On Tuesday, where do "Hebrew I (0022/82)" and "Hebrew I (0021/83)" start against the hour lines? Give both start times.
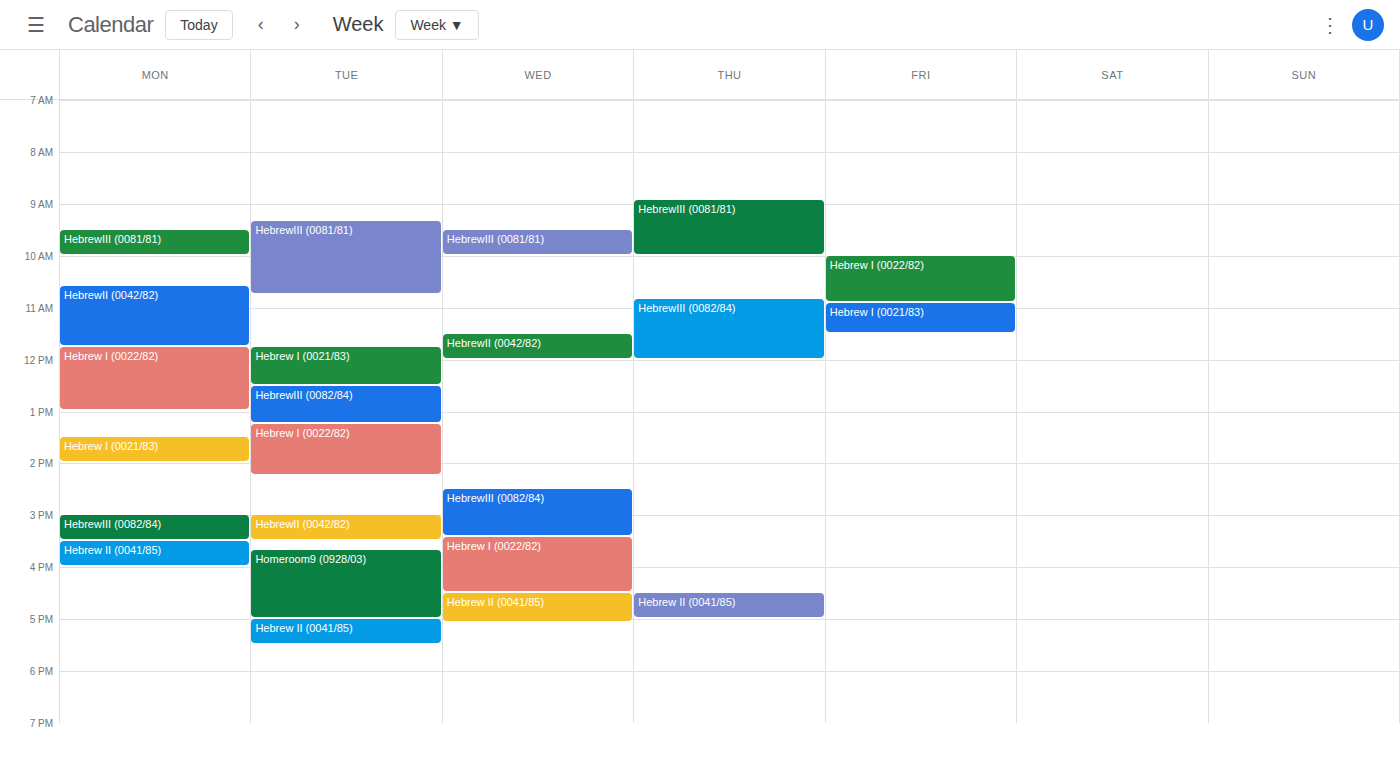
"Hebrew I (0022/82)": 1:15 PM, neither: a quarter of the way from the 1 PM line to the 2 PM line. "Hebrew I (0021/83)": 11:45 AM, neither: three quarters of the way from the 11 AM line to the 12 PM line.